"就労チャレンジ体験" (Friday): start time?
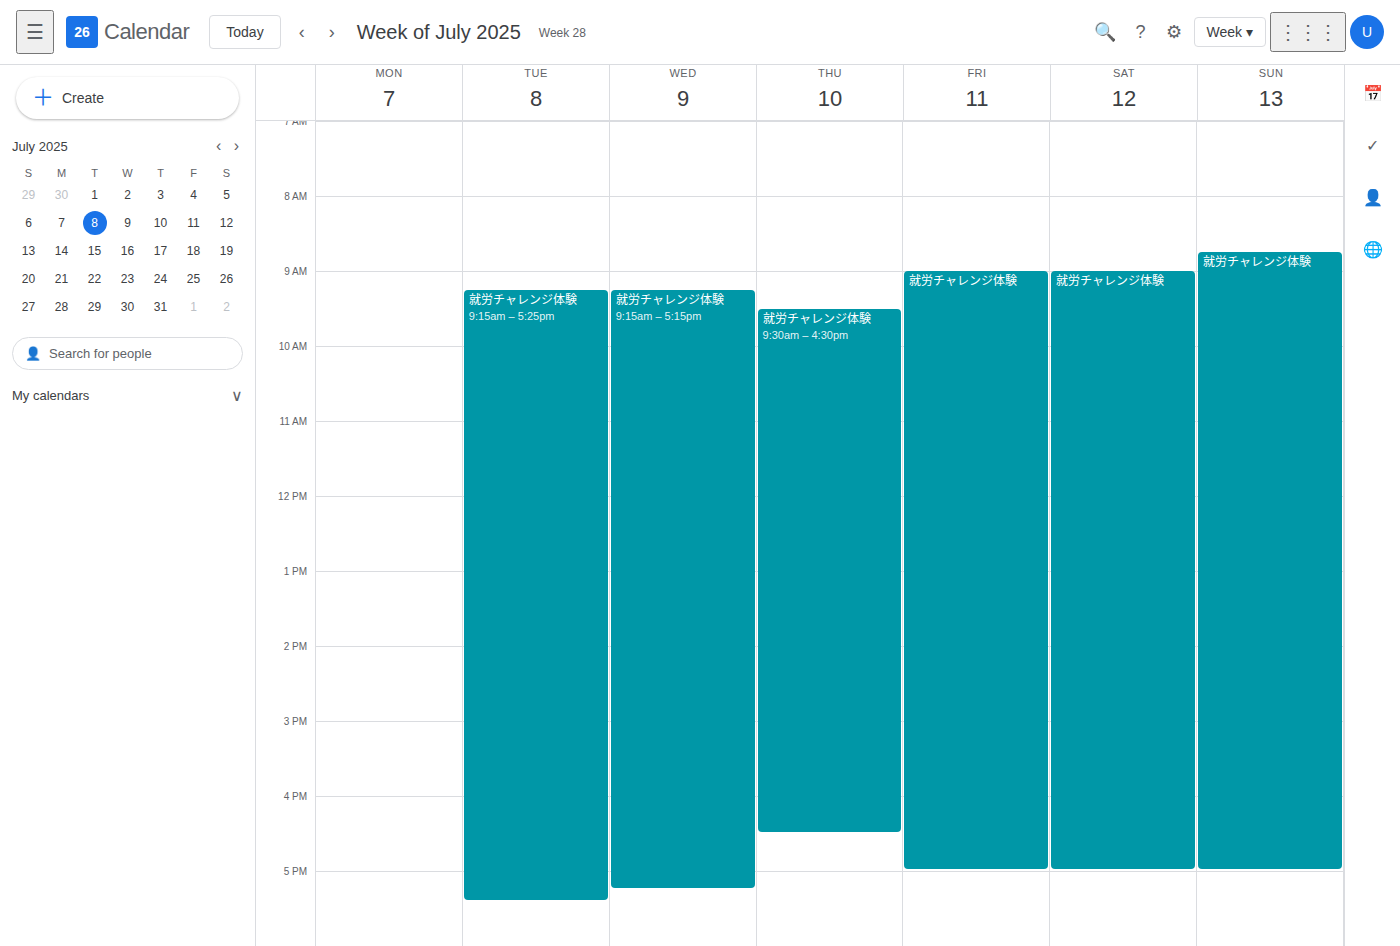
09:00